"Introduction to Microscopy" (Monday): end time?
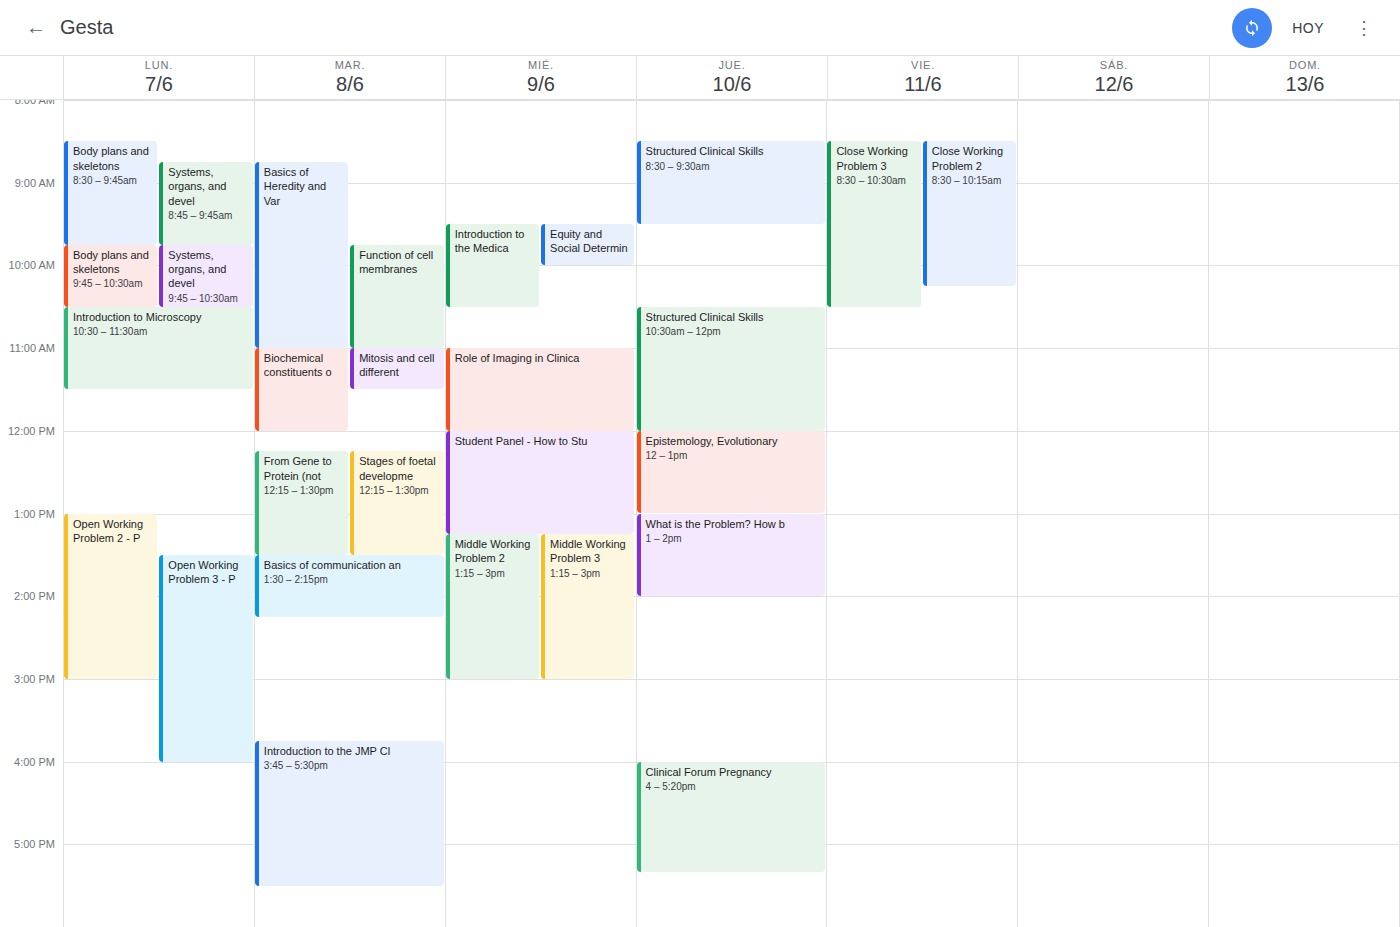
11:30 AM